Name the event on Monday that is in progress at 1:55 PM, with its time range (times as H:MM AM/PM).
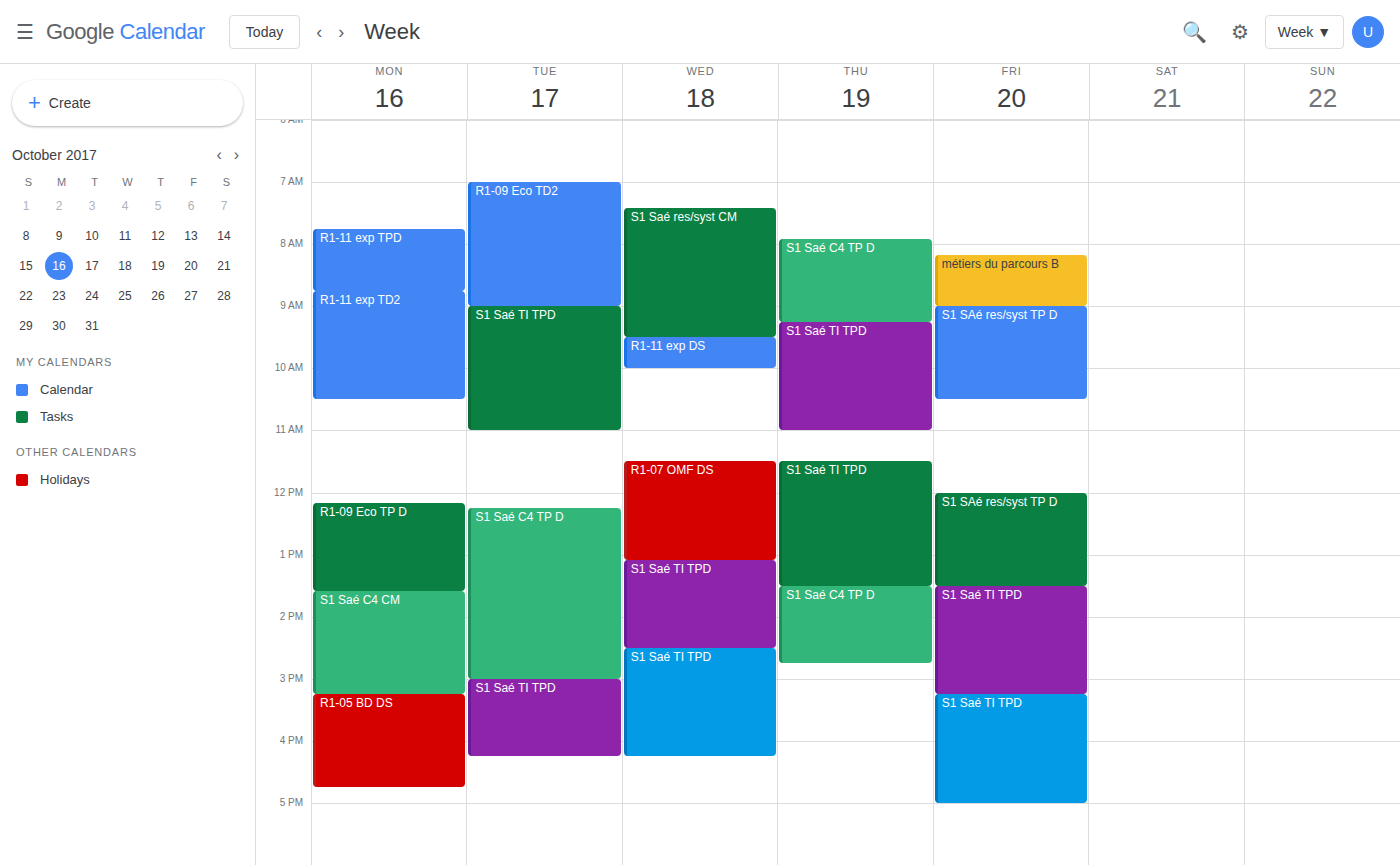
"S1 Saé C4 CM", 1:35 PM to 3:15 PM